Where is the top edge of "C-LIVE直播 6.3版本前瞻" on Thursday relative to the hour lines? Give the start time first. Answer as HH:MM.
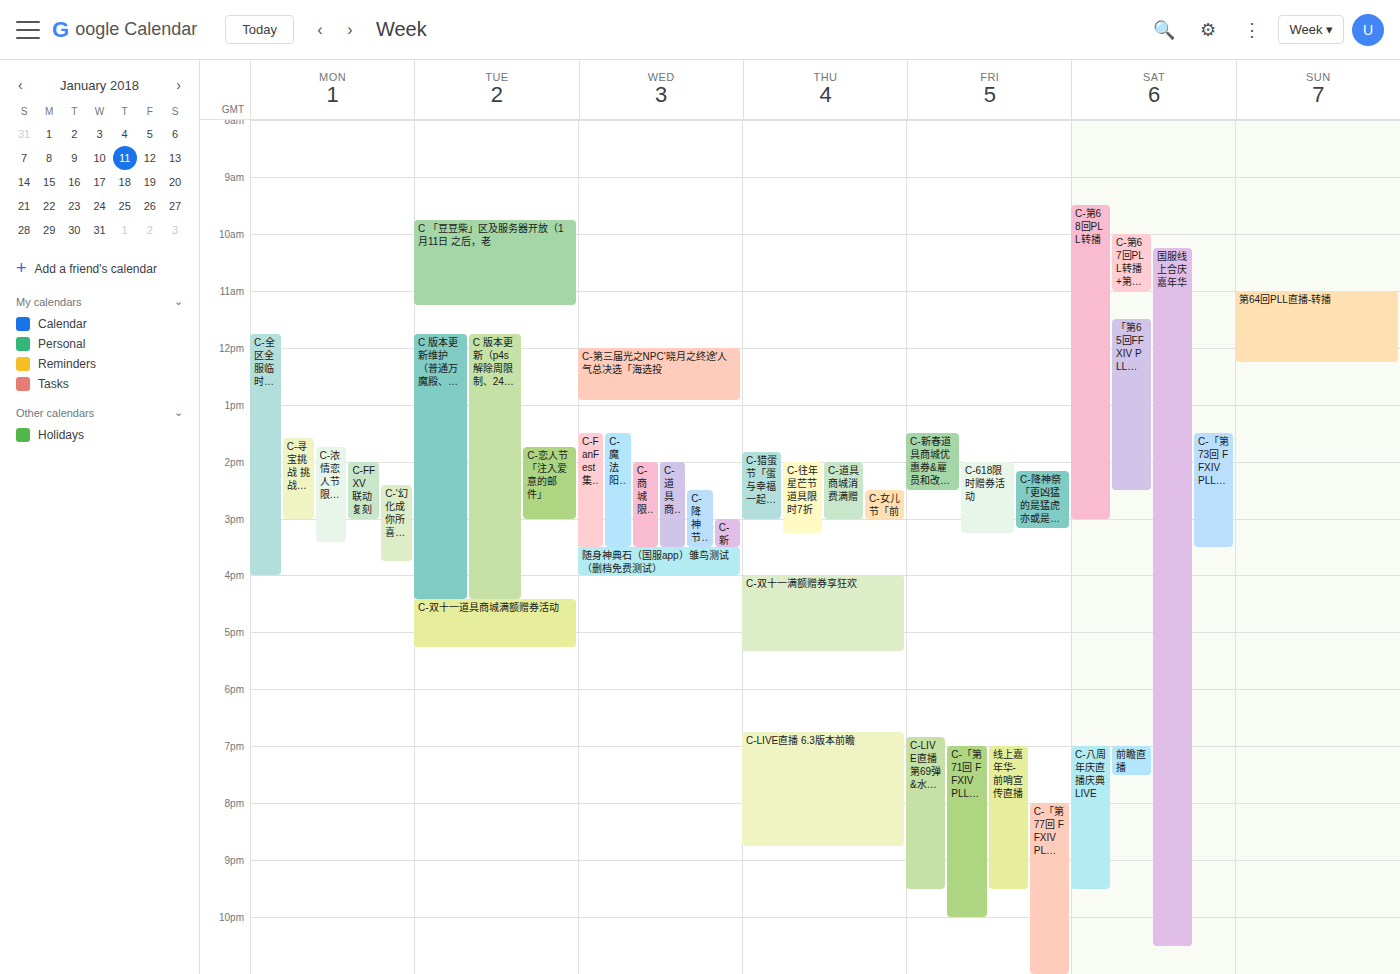
18:45 -- neither: three quarters of the way from the 18:00 line to the 19:00 line.